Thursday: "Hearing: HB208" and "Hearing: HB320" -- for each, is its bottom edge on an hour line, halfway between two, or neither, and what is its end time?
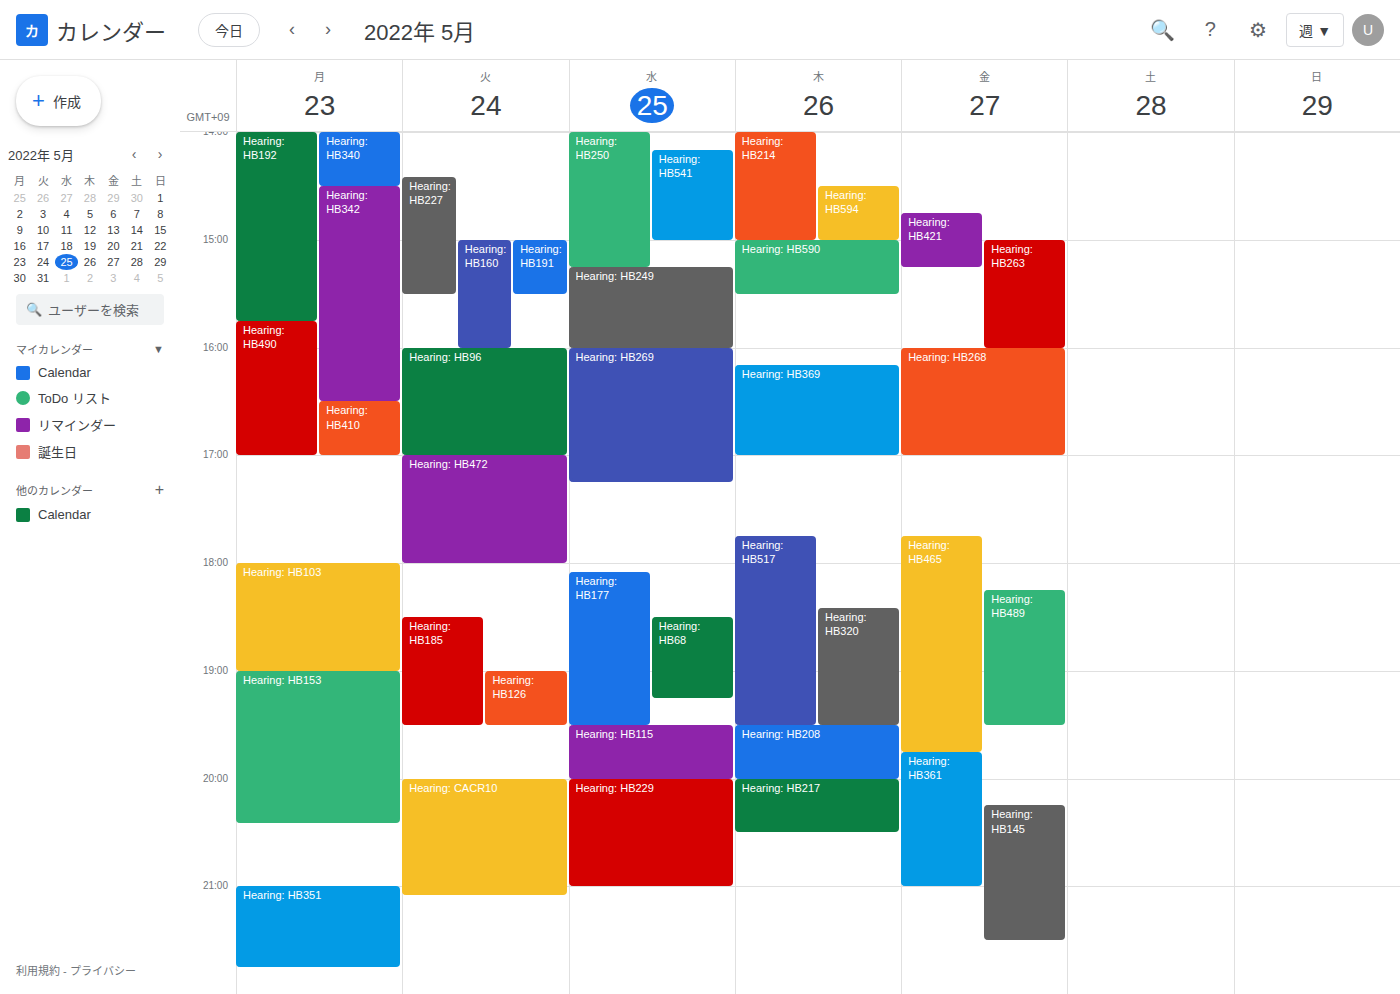
"Hearing: HB208": 20:00, exactly on the 20:00 line. "Hearing: HB320": 19:30, halfway between the 19:00 and 20:00 lines.